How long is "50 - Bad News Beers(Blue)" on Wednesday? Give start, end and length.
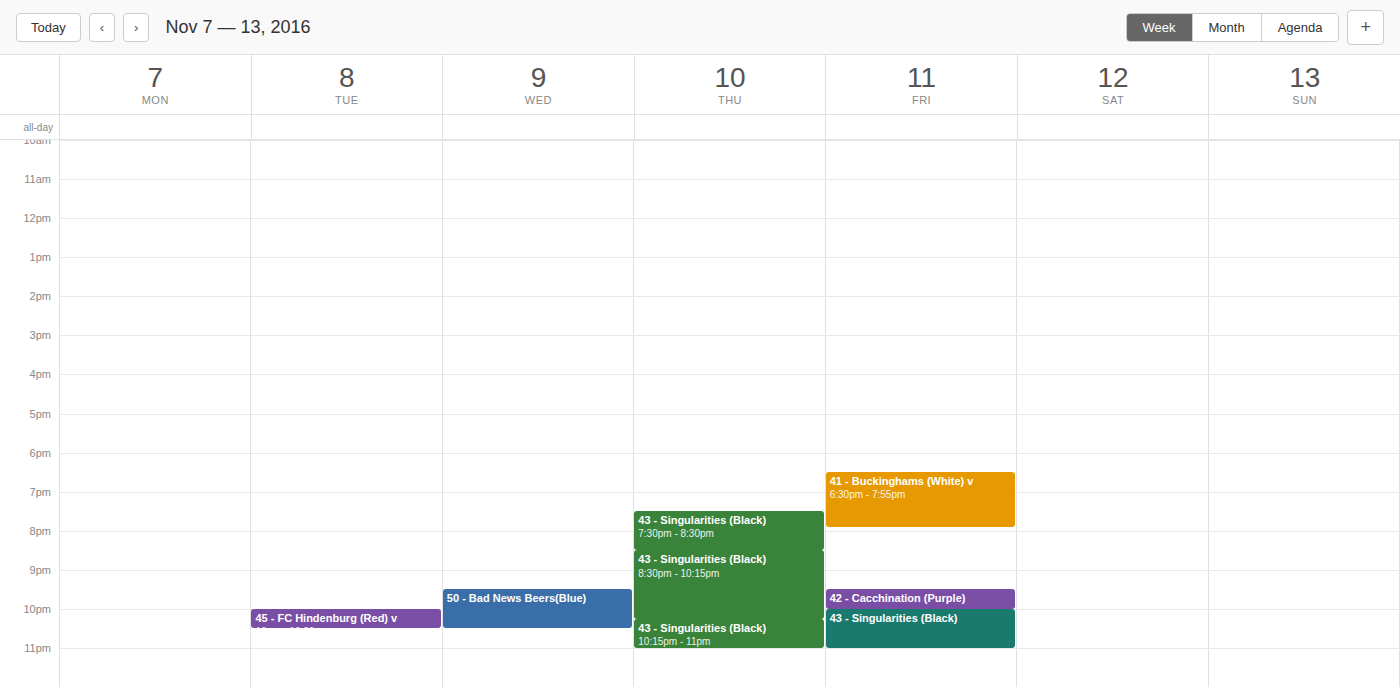
9:30 PM to 10:30 PM, 1 hour